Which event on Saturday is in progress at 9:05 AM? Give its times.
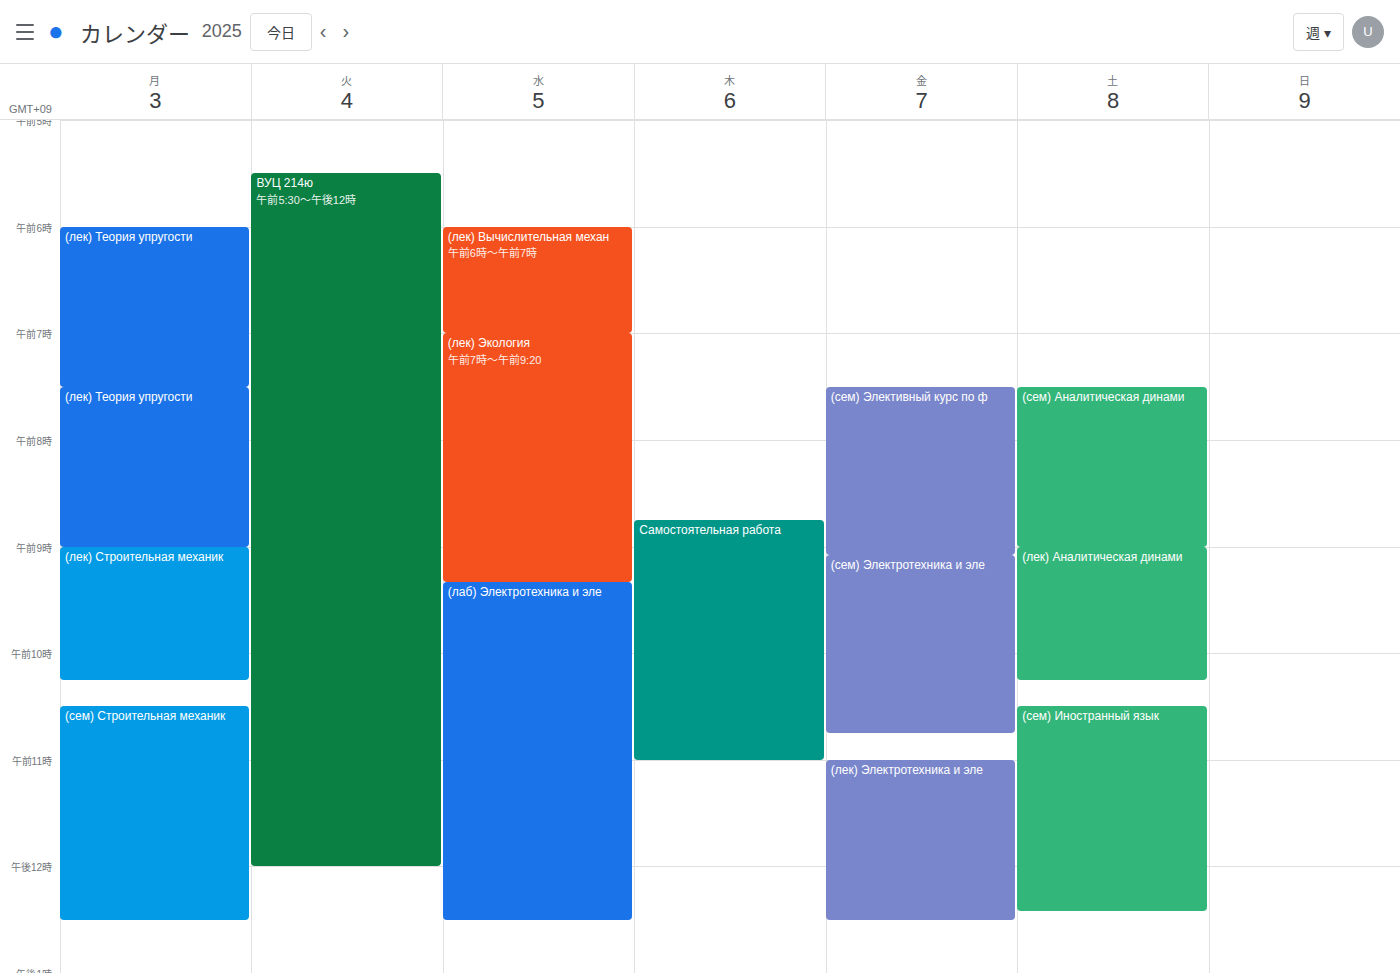
"(лек) Аналитическая динами", 9:00 AM to 10:15 AM